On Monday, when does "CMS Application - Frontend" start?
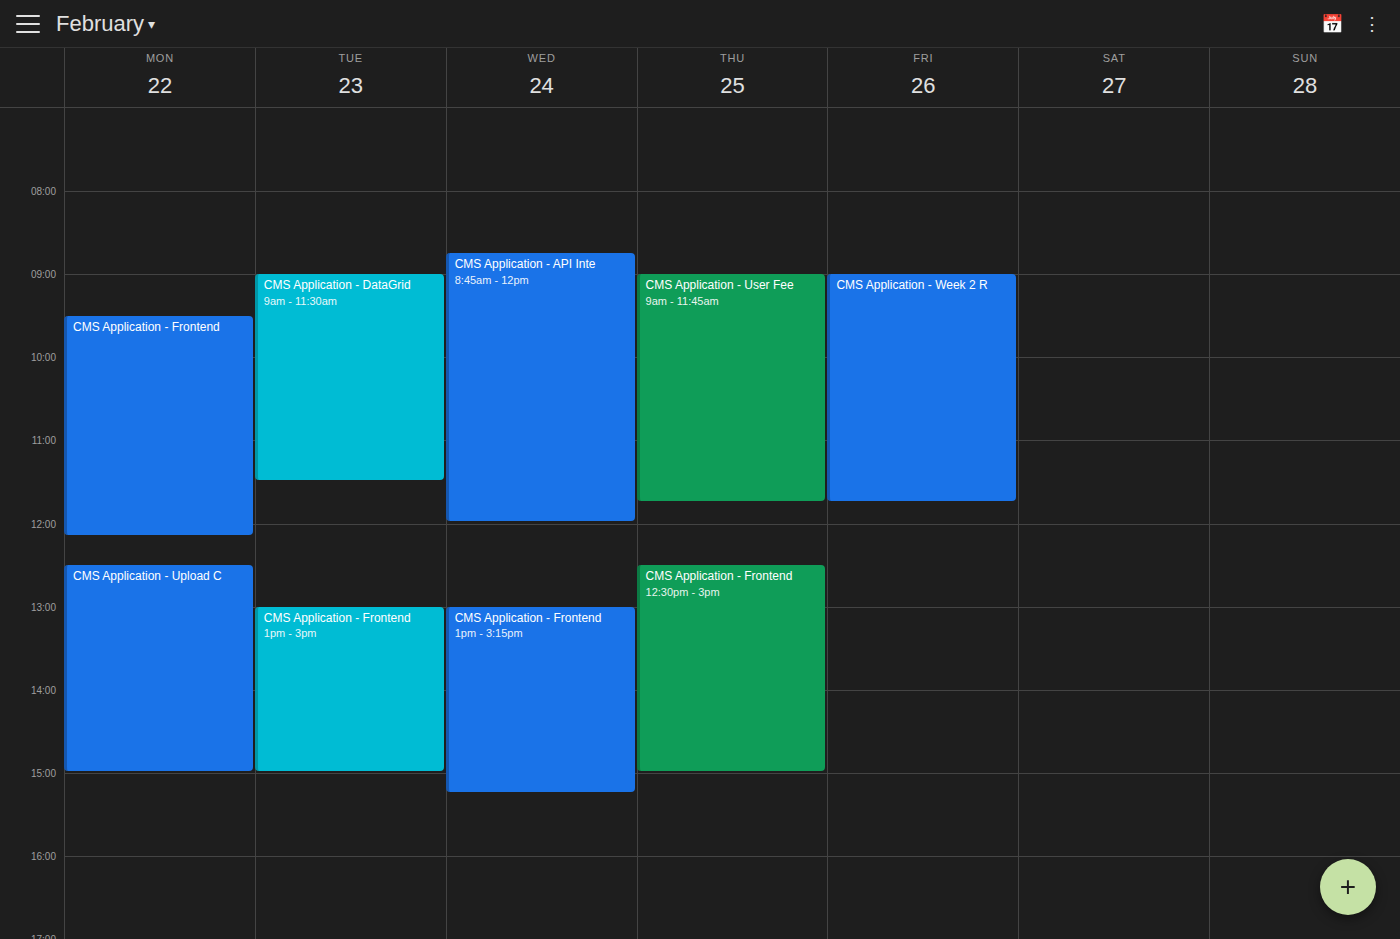
9:30 AM